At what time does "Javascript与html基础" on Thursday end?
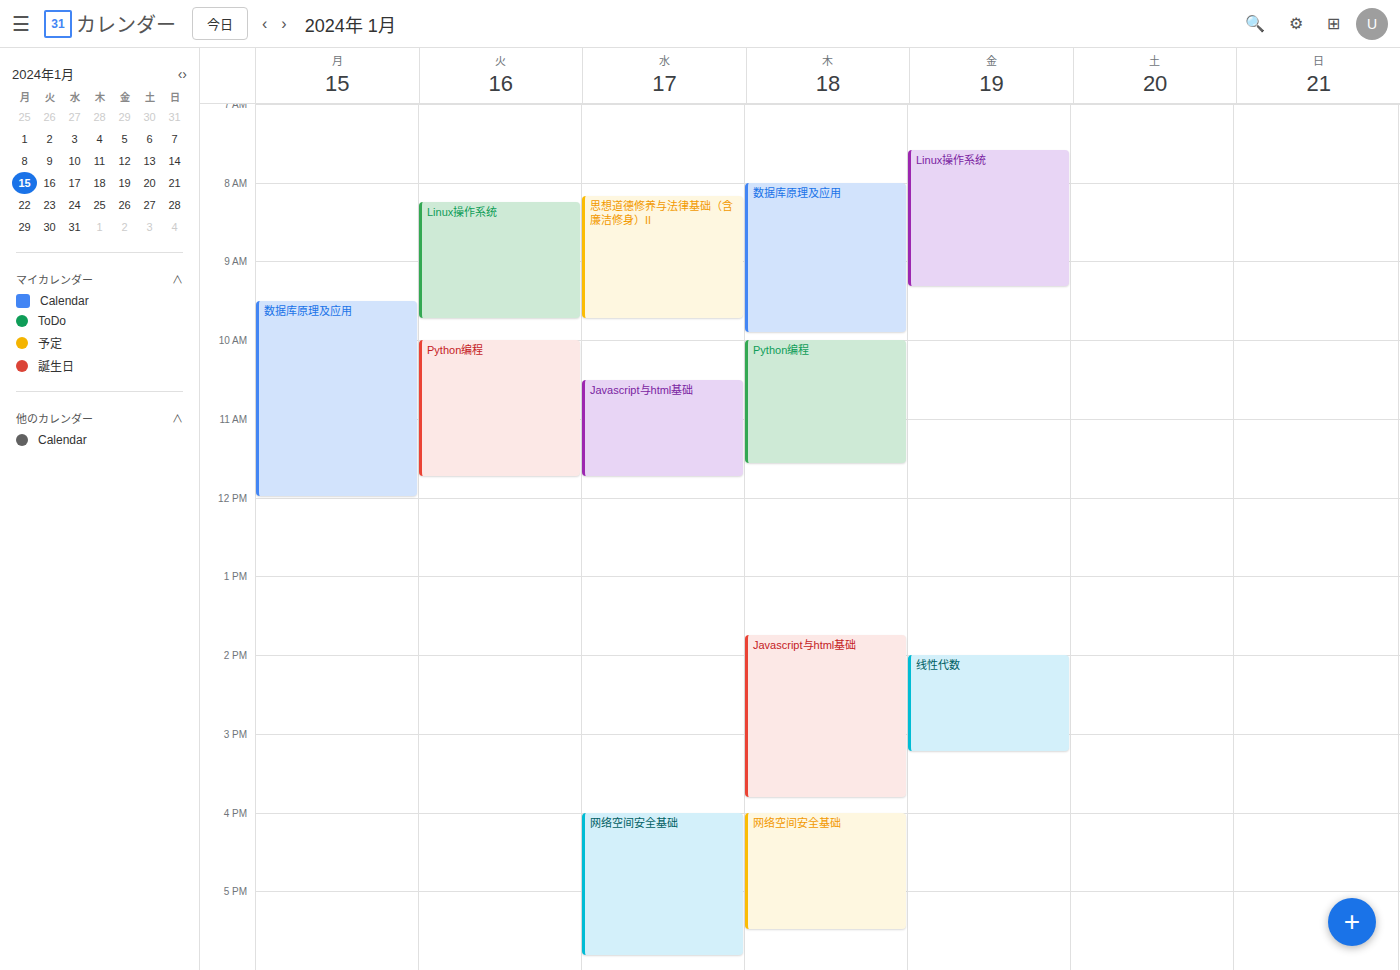
3:50 PM